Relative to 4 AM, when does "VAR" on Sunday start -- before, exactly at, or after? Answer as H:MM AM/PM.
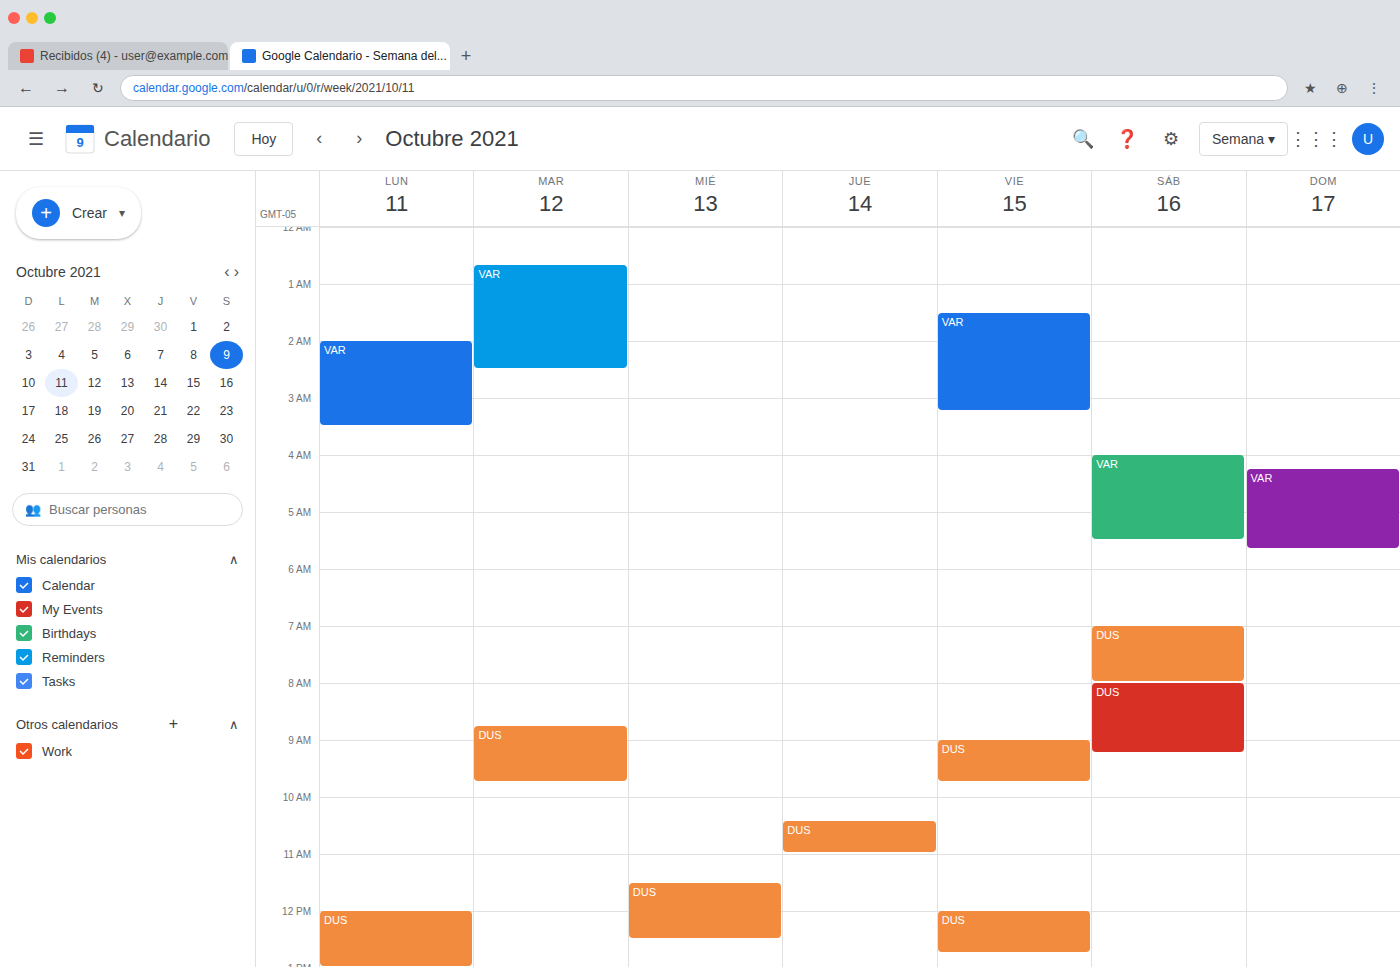
4:15 AM -- after 4 AM, 15 minutes below the 4 AM line.